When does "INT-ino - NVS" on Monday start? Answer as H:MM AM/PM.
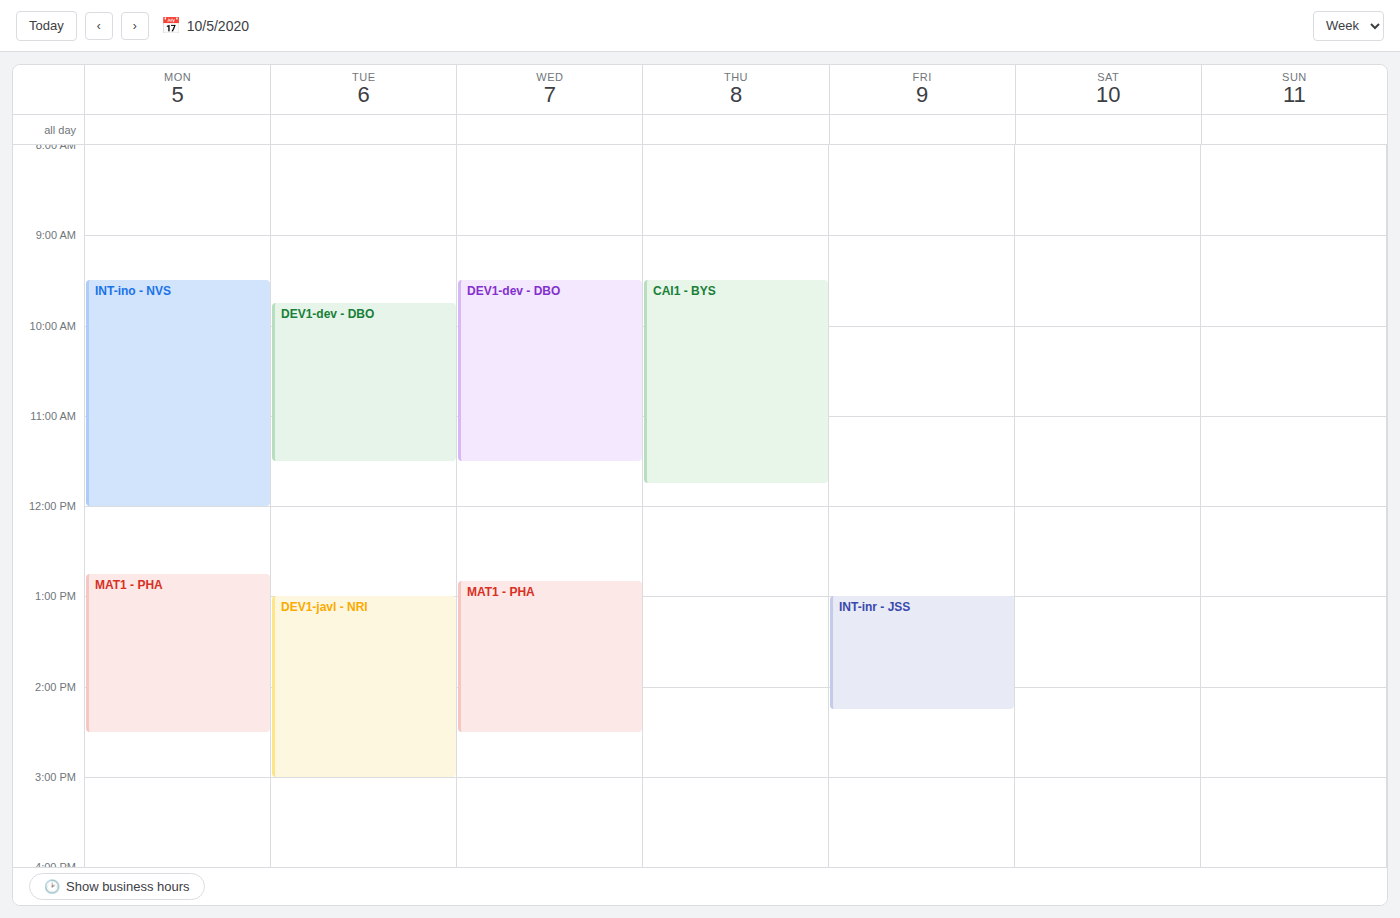
9:30 AM